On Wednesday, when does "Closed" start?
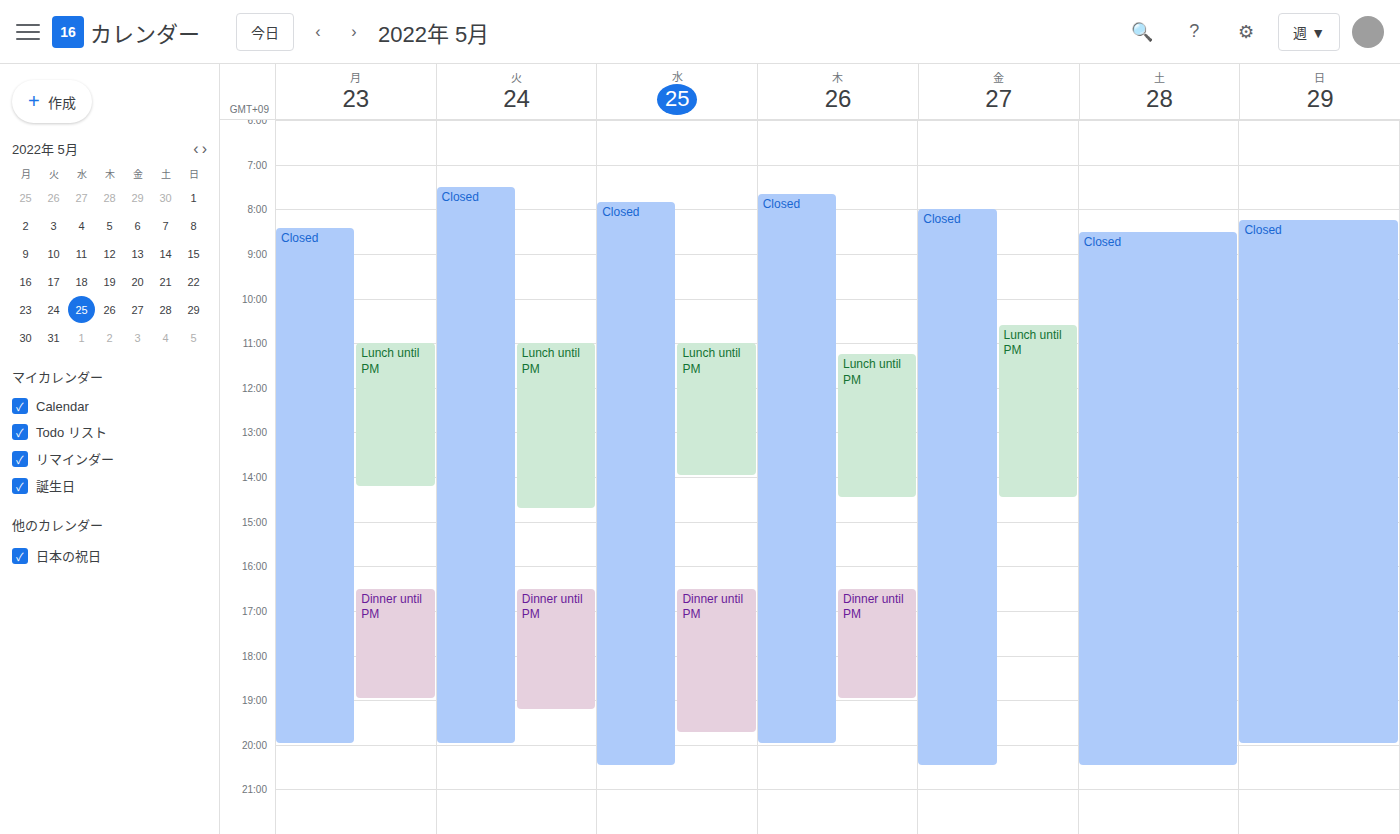
7:50 AM